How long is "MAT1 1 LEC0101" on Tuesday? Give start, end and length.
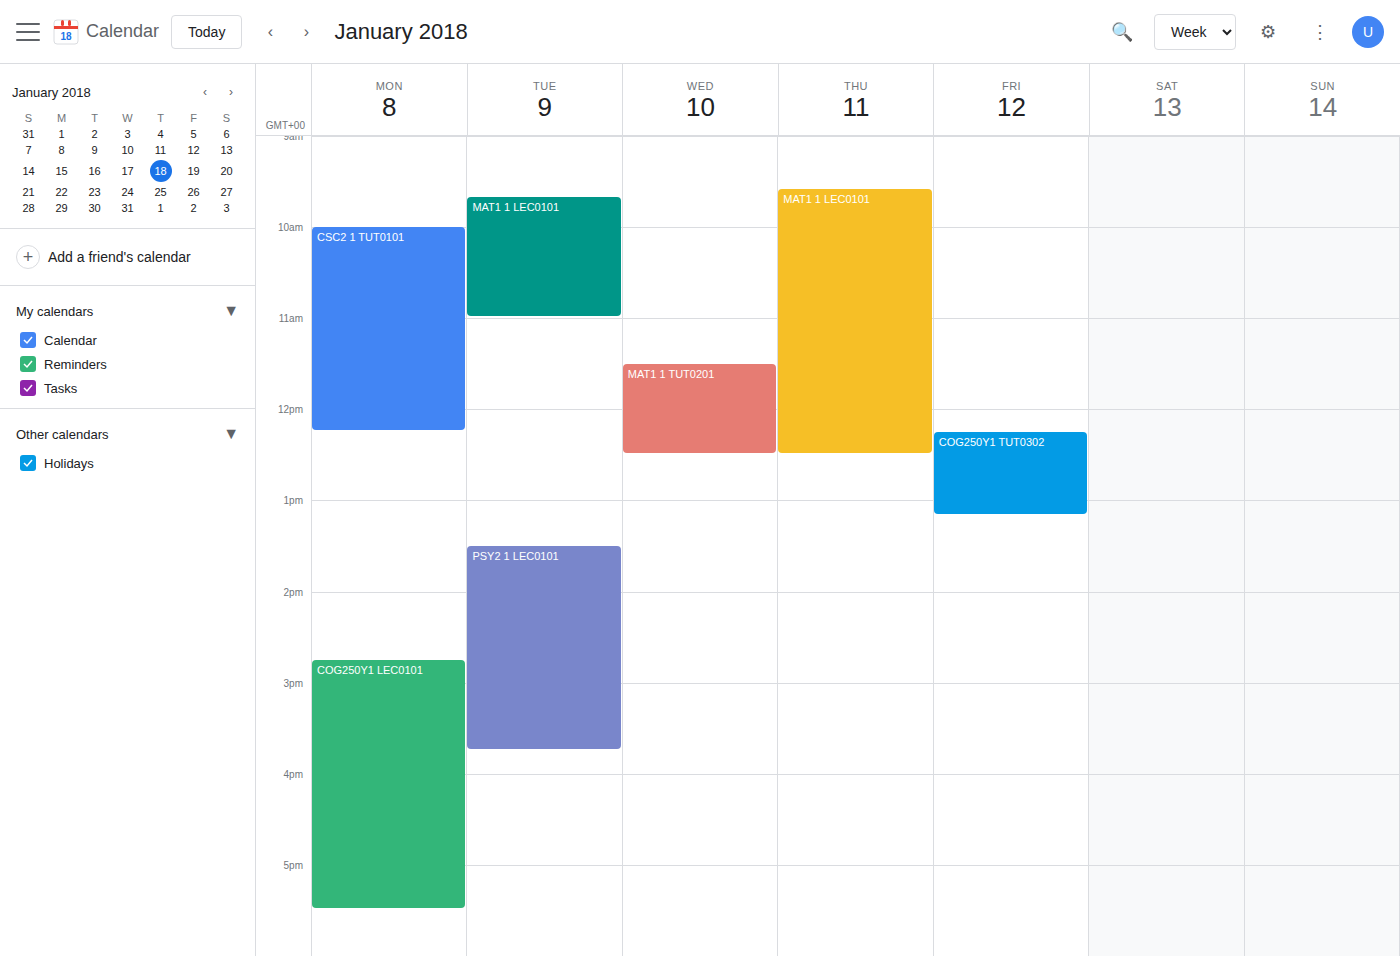
9:40 AM to 11:00 AM, 1 hour 20 minutes